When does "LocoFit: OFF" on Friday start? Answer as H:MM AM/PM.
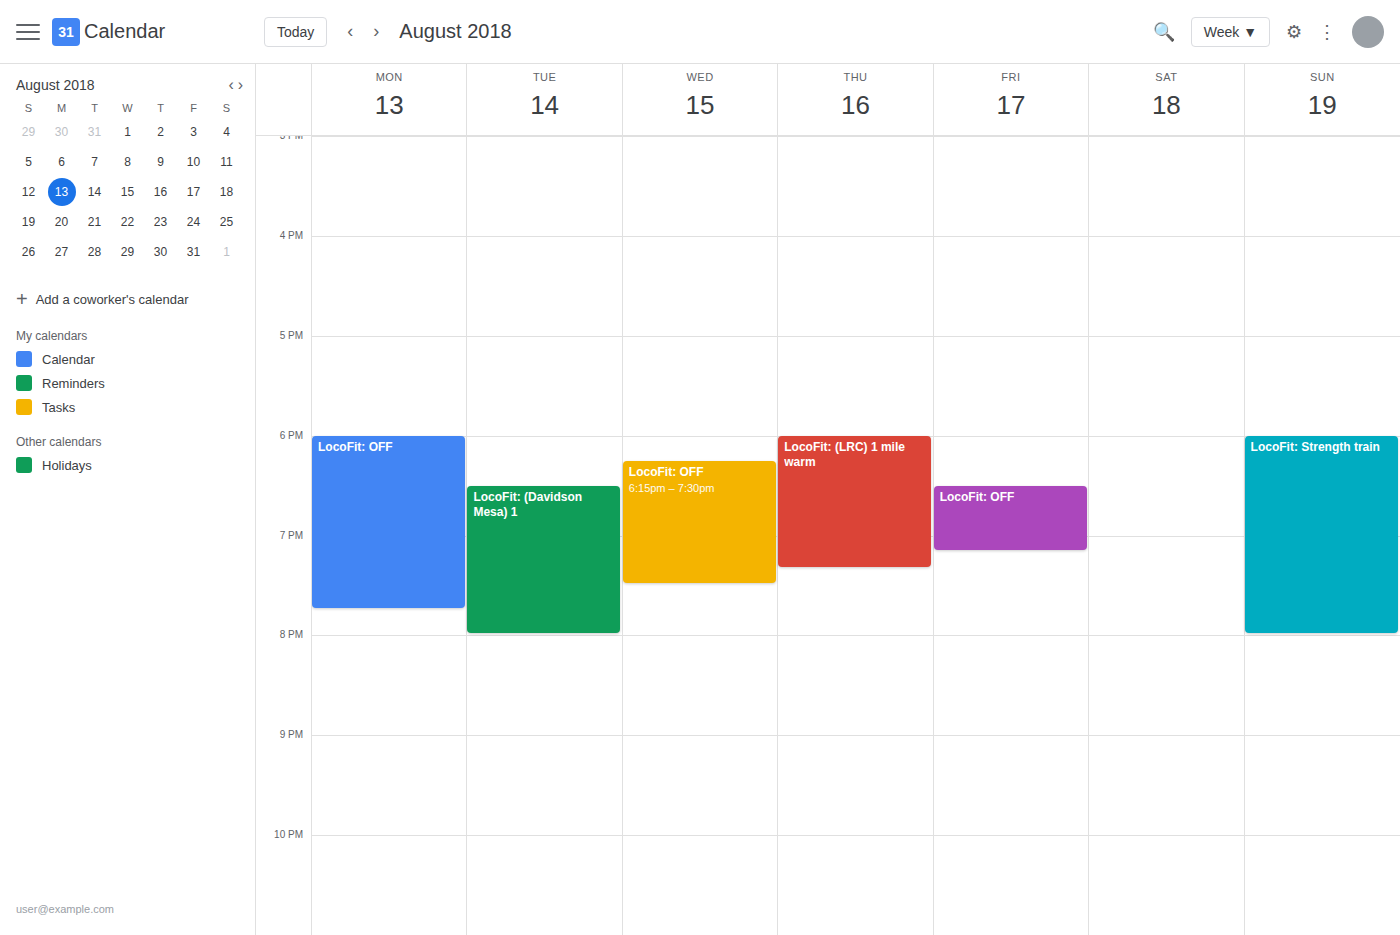
6:30 PM